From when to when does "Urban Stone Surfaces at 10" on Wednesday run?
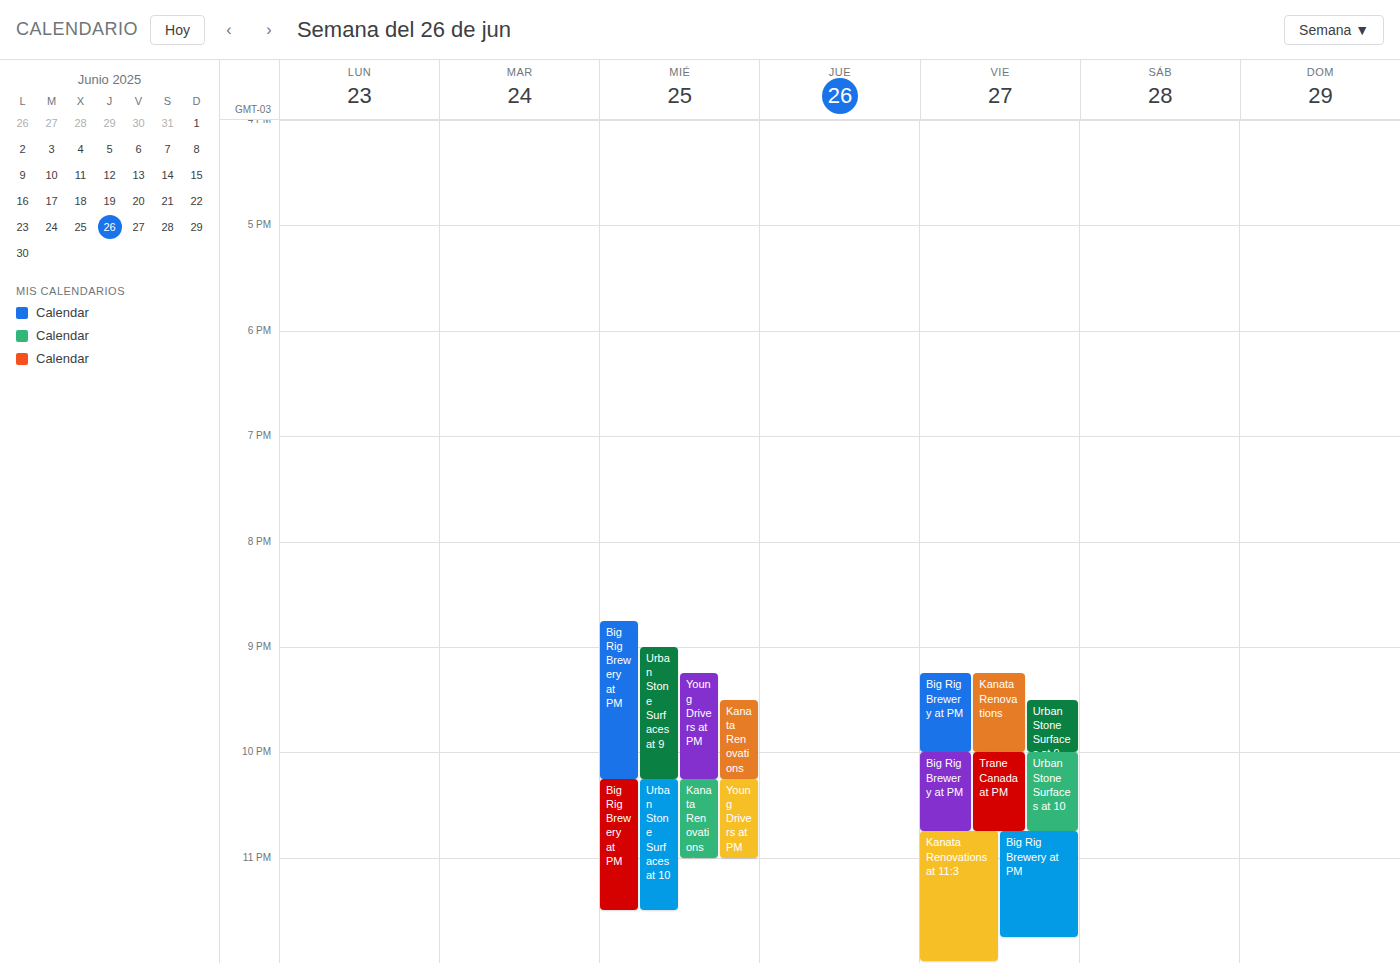
10:15 PM to 11:30 PM